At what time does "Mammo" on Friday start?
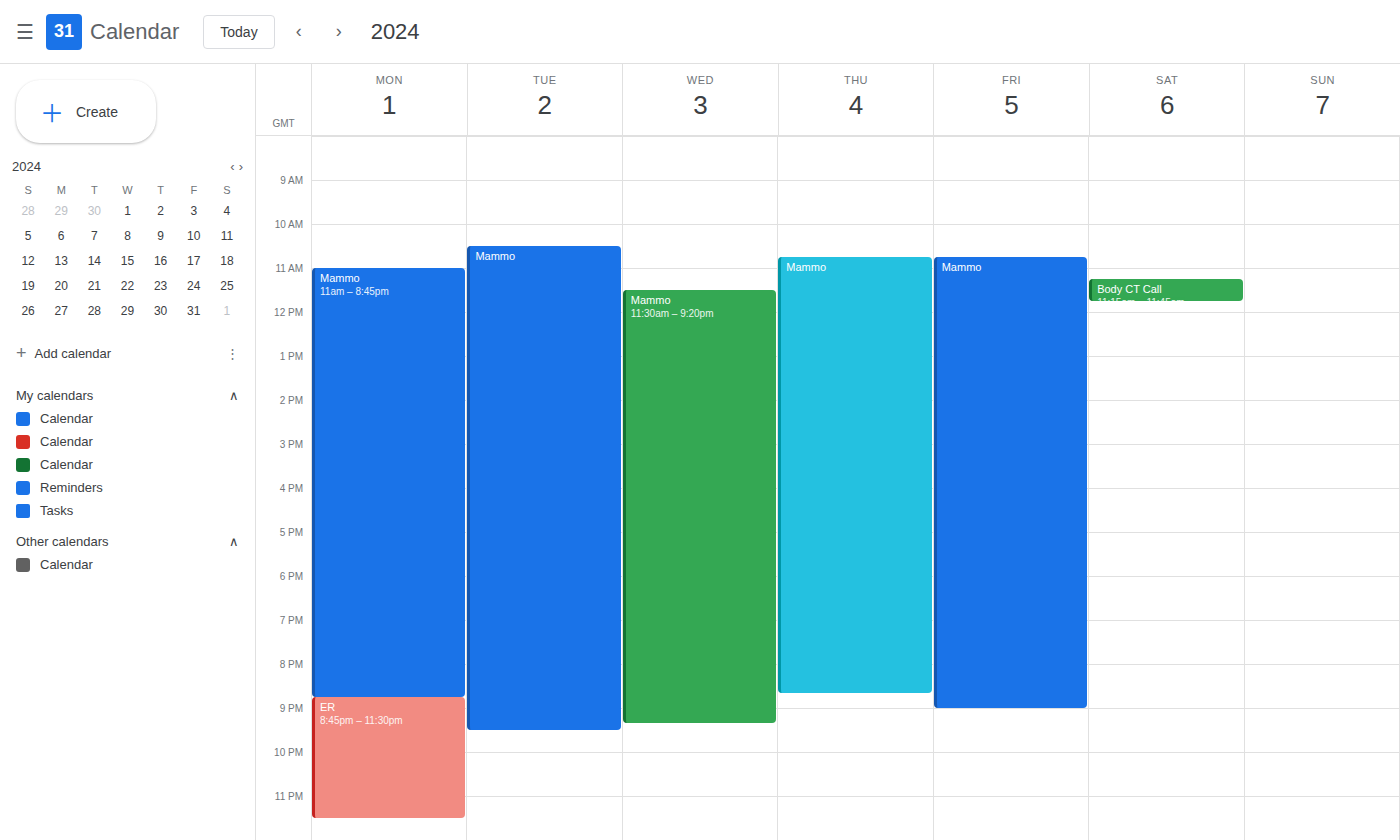
10:45 AM